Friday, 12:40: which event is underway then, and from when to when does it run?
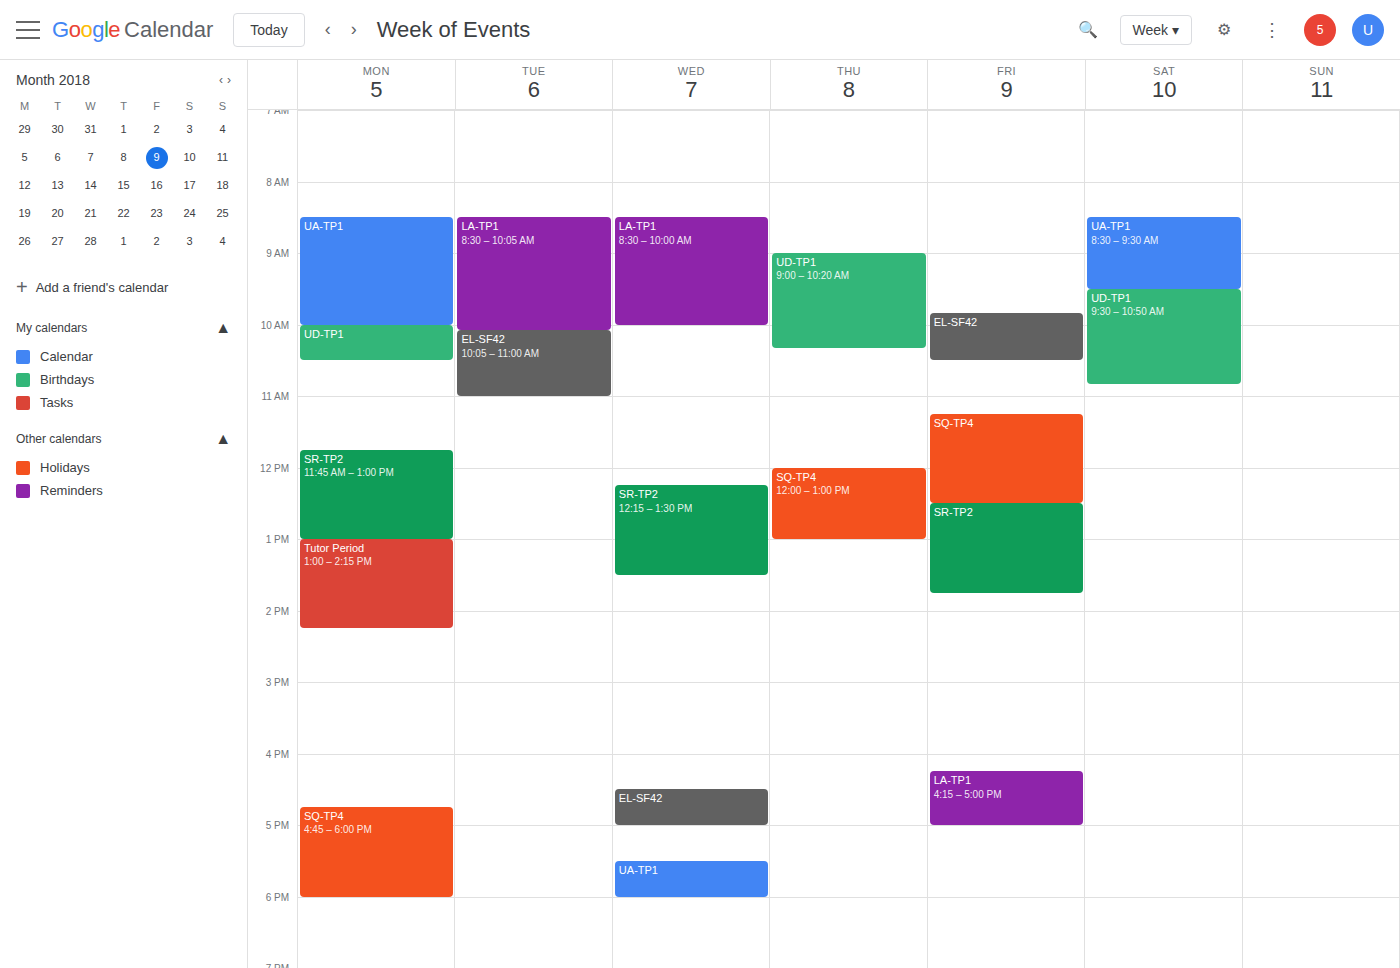
"SR-TP2", 12:30 to 13:45